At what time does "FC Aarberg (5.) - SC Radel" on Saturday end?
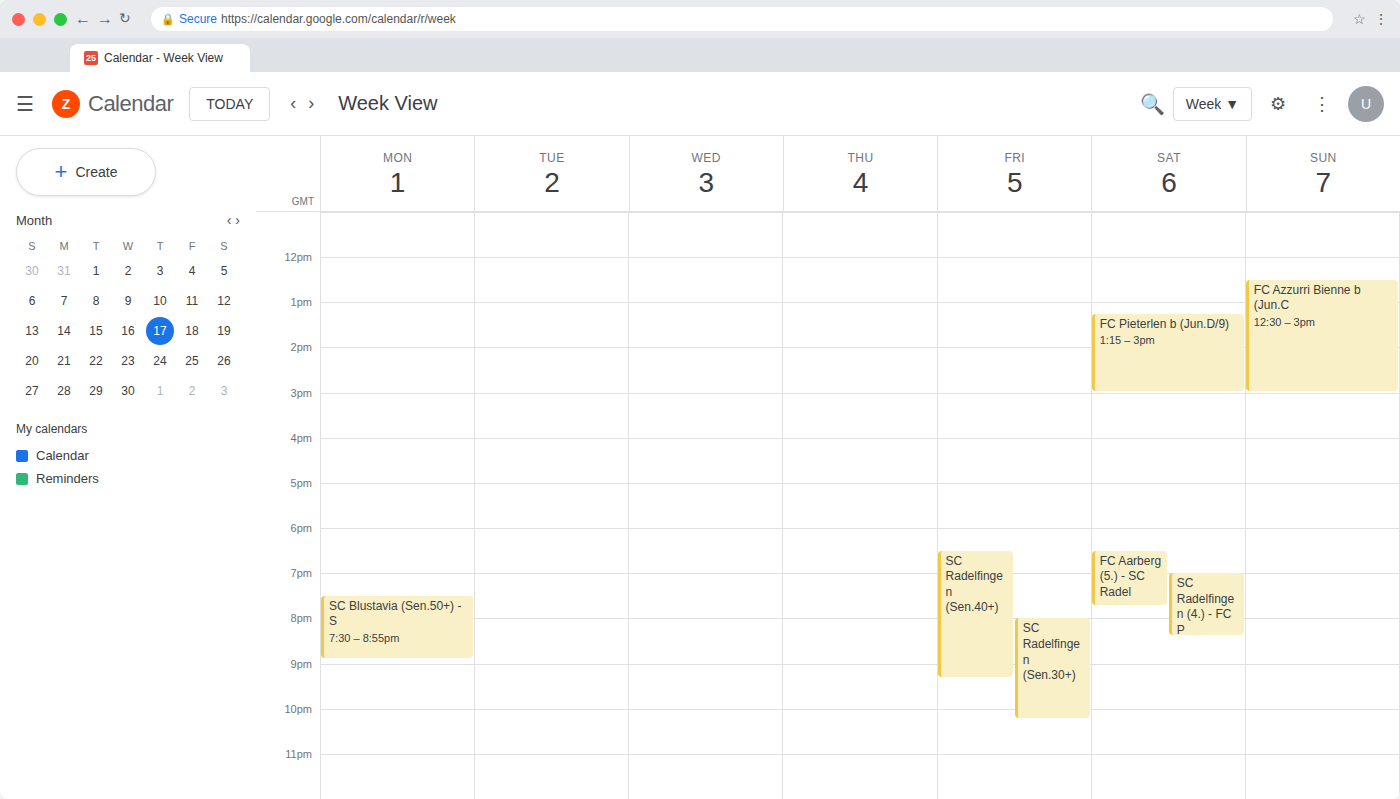
7:45 PM